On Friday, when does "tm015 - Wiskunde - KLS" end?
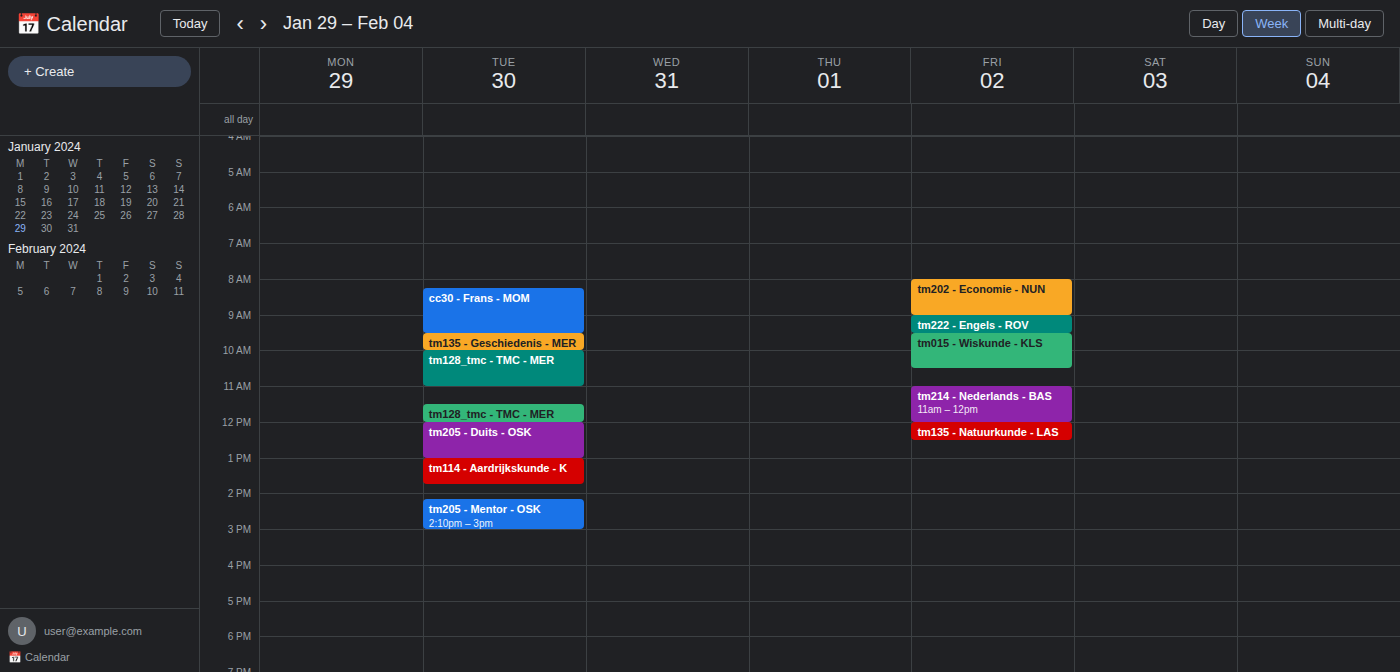
10:30